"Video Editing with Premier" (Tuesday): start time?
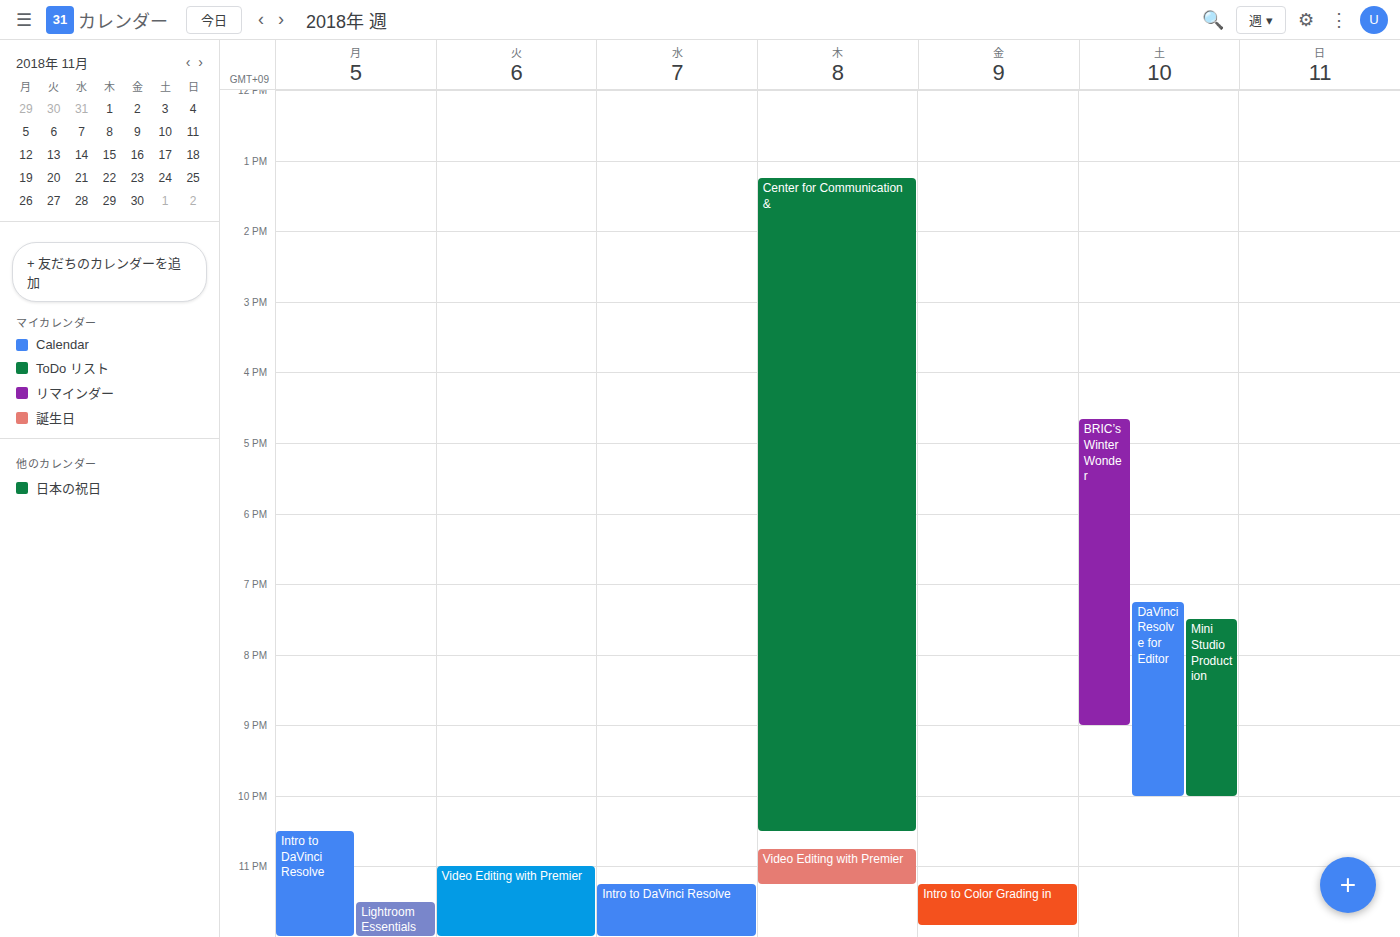
23:00